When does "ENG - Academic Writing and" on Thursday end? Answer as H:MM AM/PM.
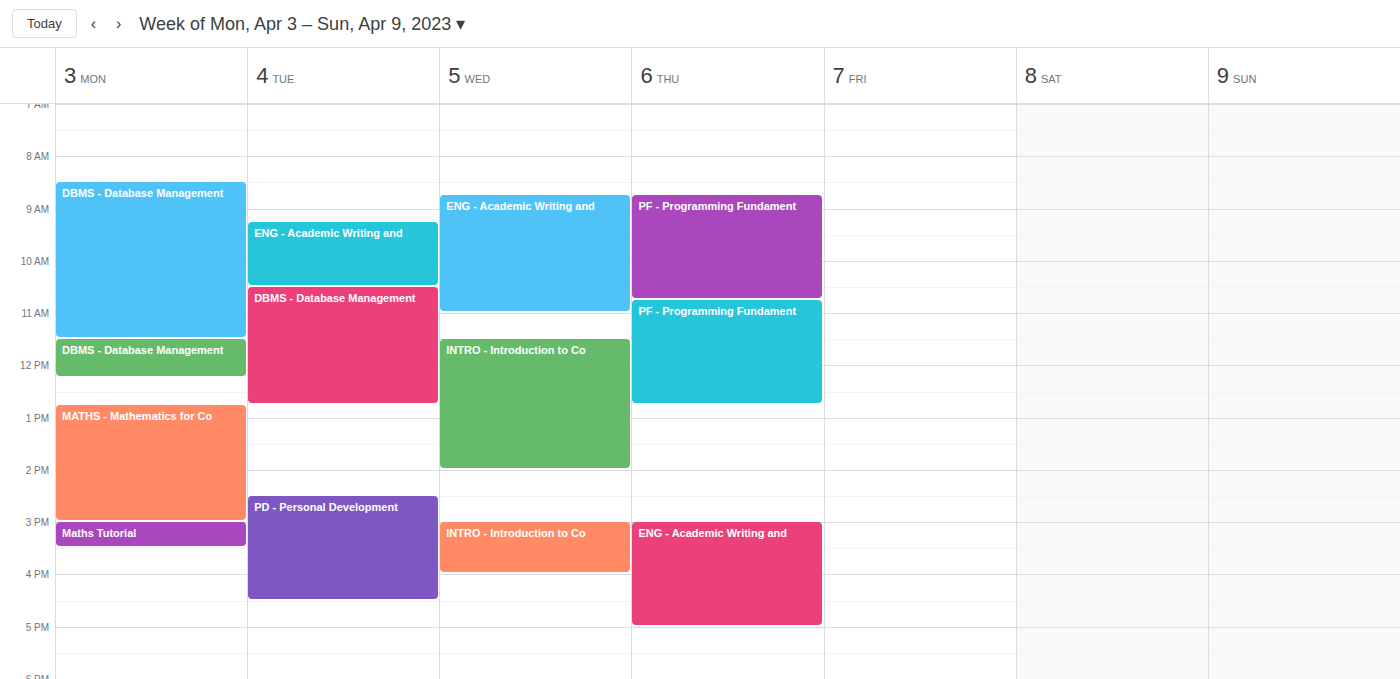
5:00 PM